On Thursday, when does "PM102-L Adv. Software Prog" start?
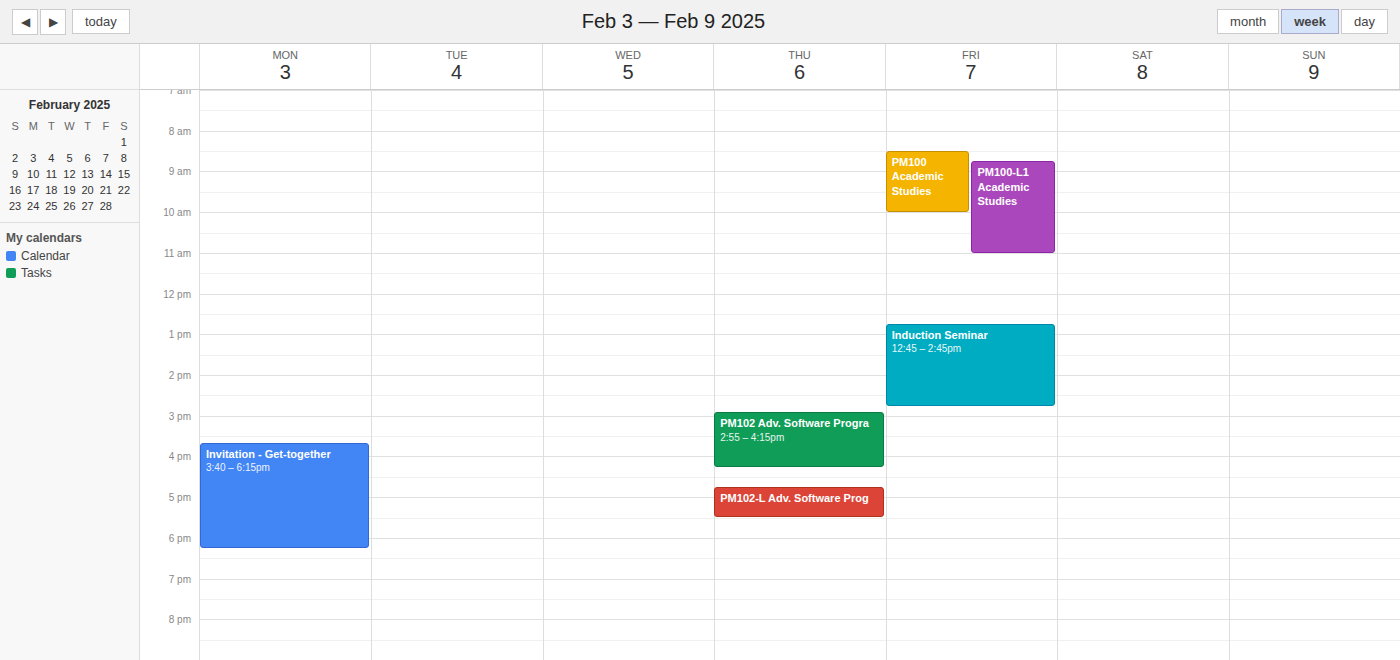
4:45 PM